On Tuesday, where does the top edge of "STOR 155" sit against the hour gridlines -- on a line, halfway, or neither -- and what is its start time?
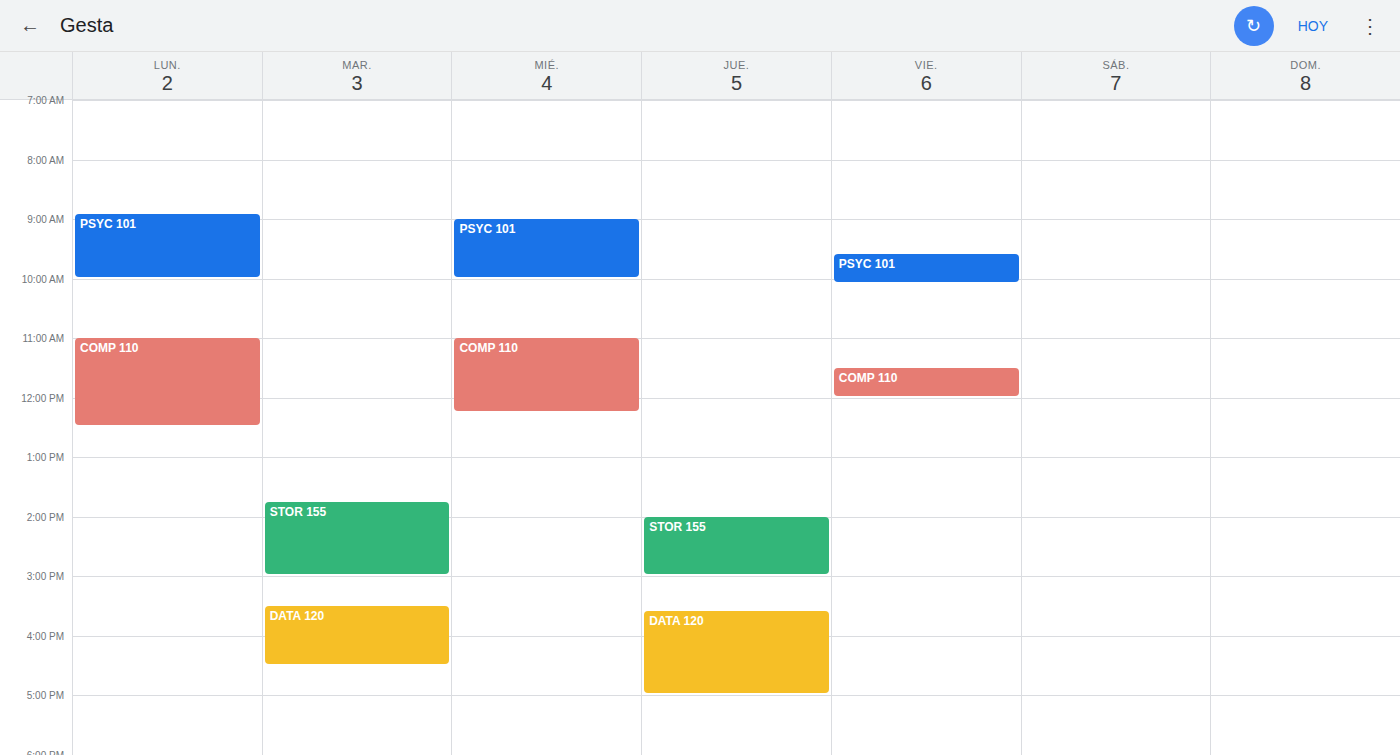
13:45 -- neither: three quarters of the way from the 13:00 line to the 14:00 line.